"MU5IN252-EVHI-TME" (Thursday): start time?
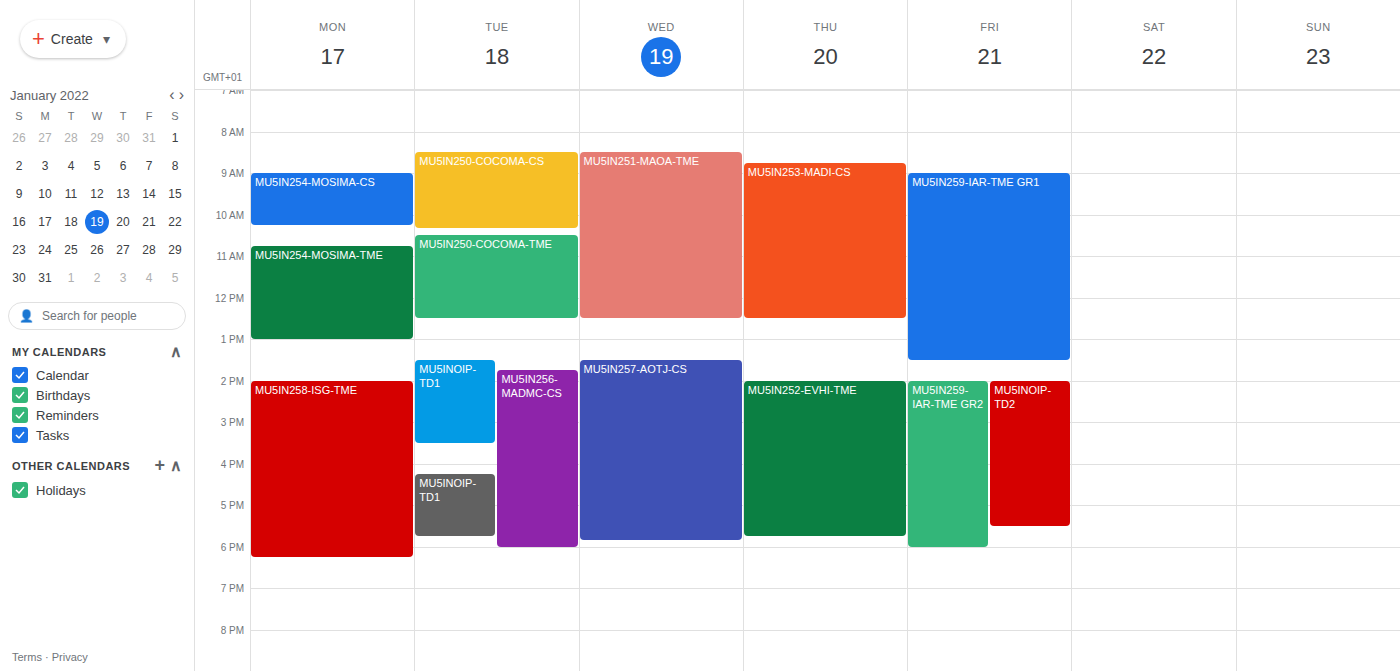
2:00 PM